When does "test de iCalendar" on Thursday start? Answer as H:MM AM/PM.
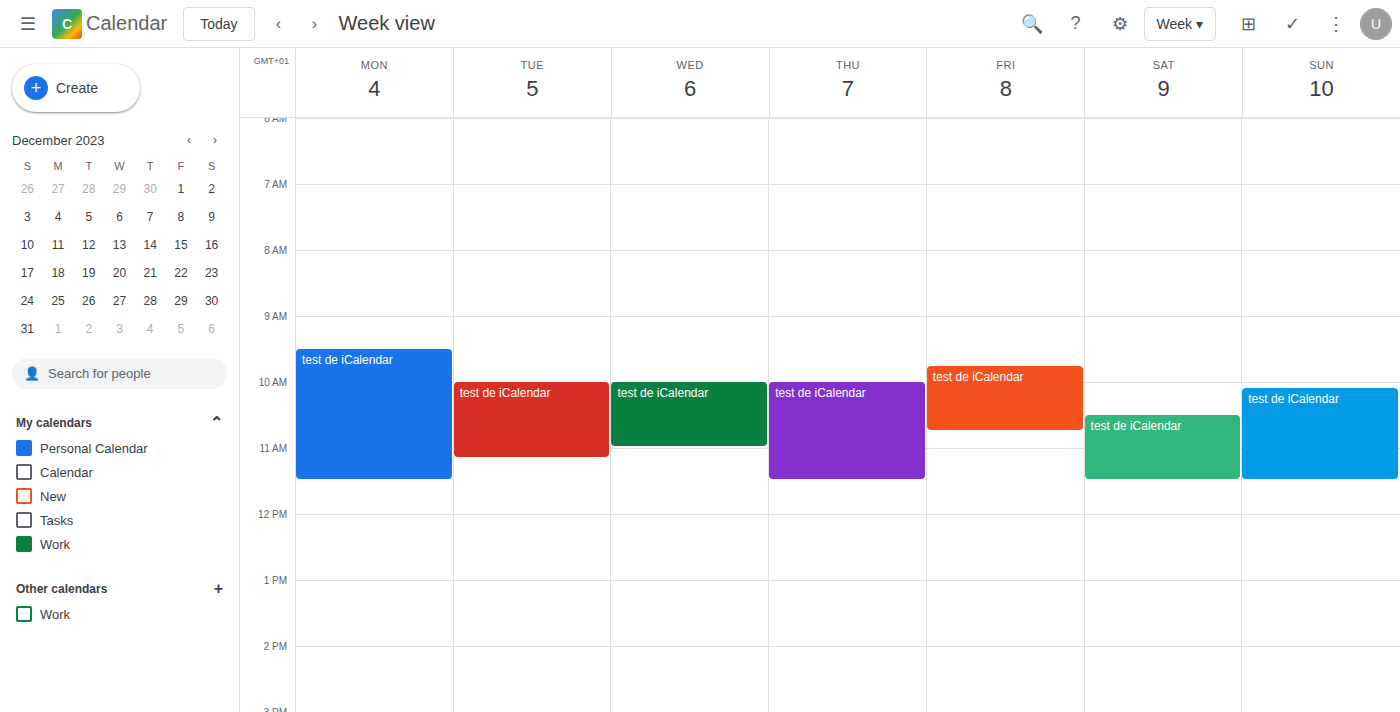
10:00 AM